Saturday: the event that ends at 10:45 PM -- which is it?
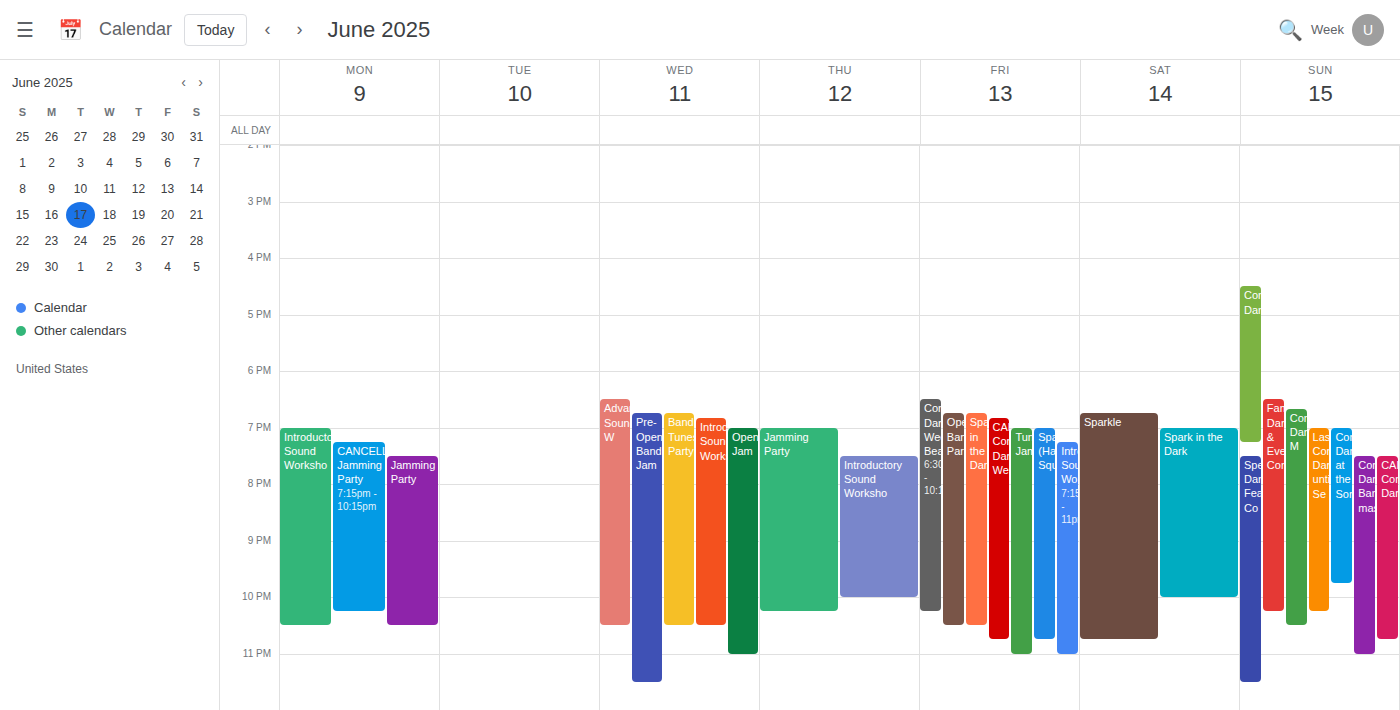
"Sparkle"